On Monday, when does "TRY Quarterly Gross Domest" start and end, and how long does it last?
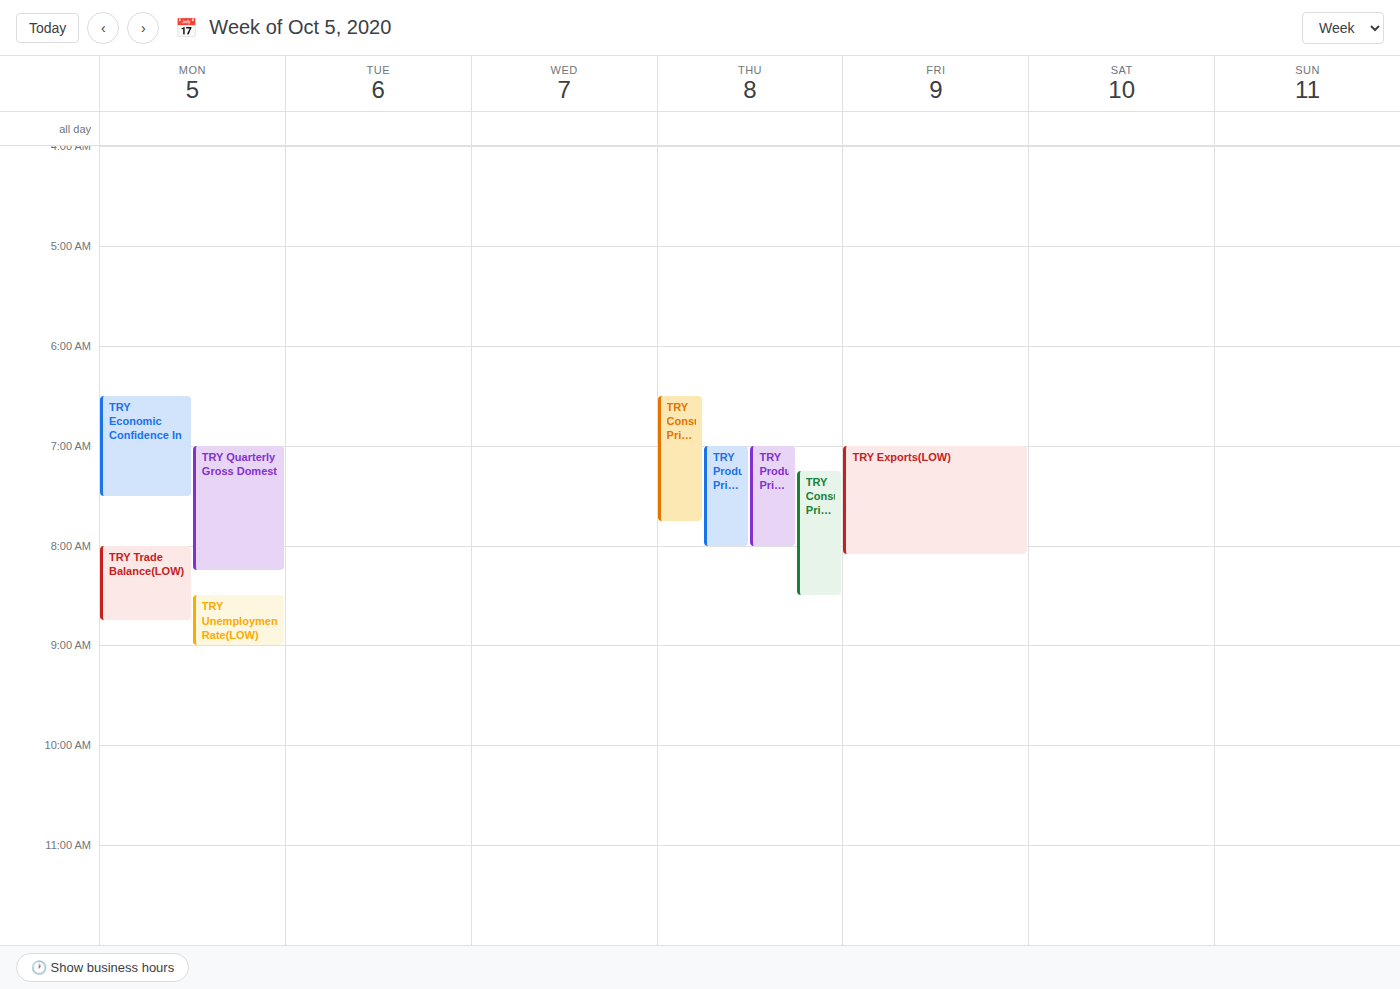
7:00 AM to 8:15 AM, 1 hour 15 minutes